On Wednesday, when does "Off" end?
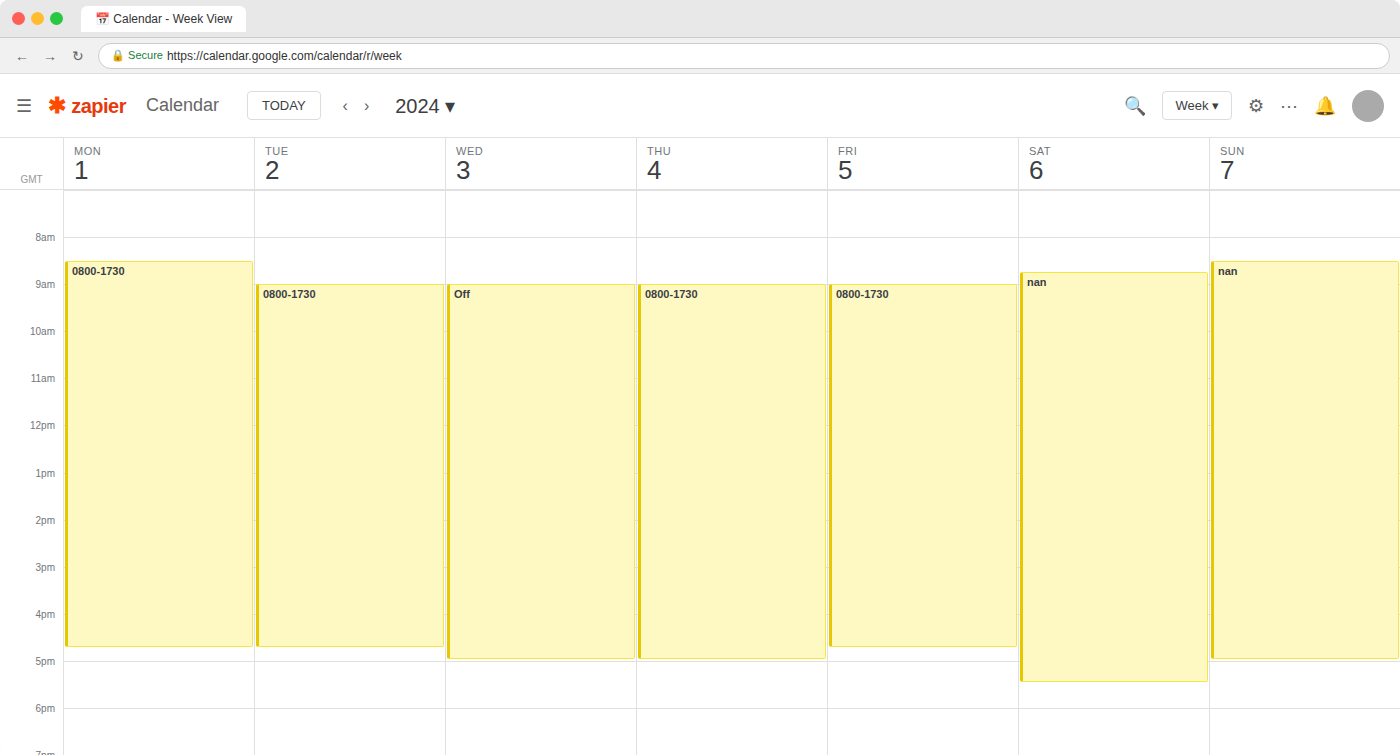
5:00 PM